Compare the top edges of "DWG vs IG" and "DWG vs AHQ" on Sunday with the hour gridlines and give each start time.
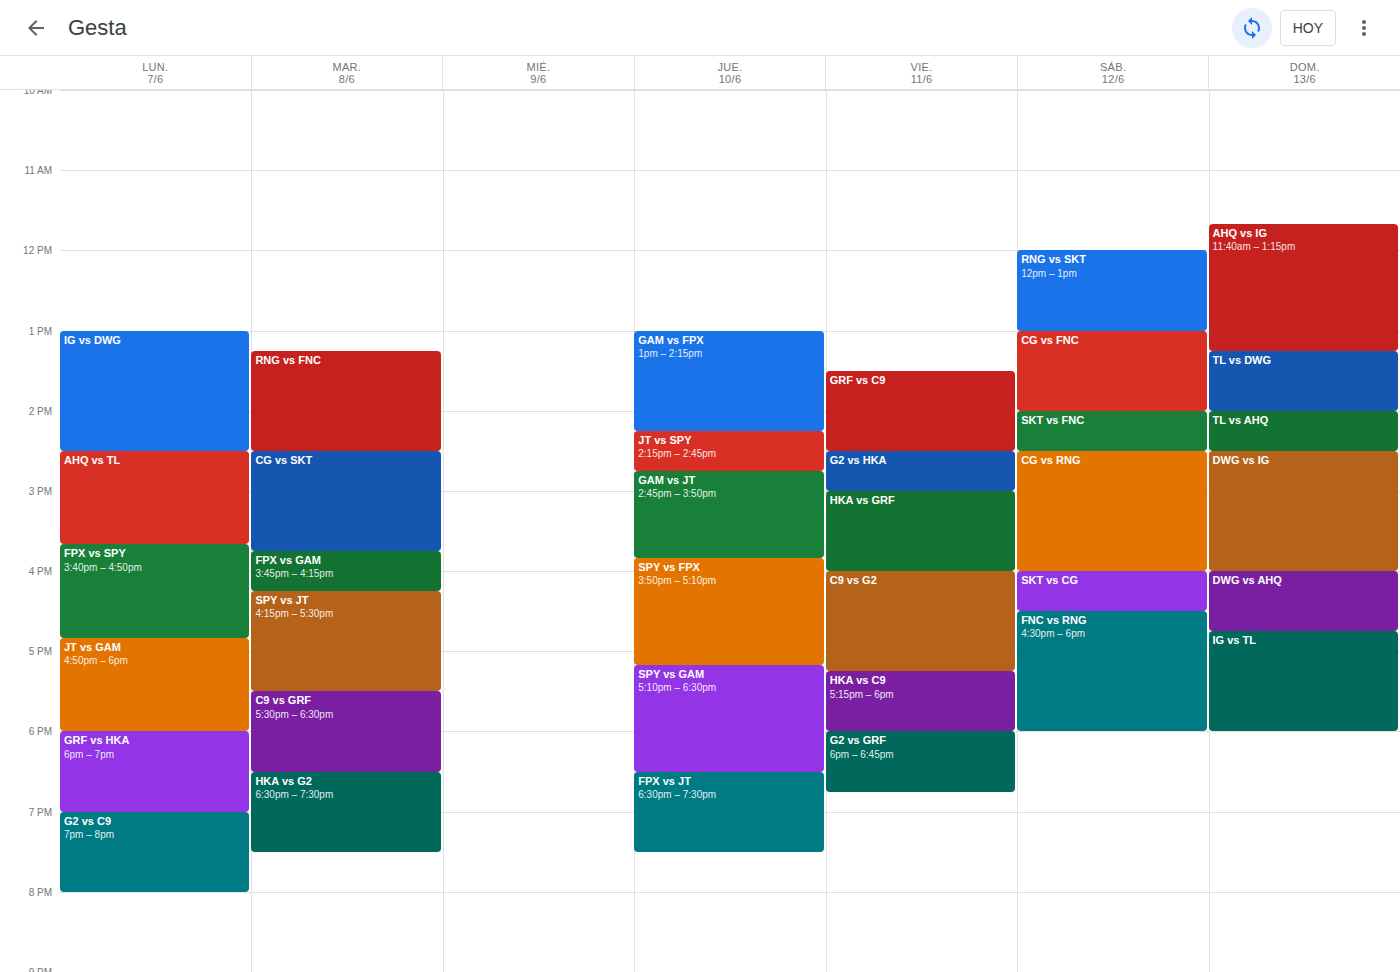
"DWG vs IG": 2:30 PM, halfway between the 2 PM and 3 PM lines. "DWG vs AHQ": 4:00 PM, exactly on the 4 PM line.